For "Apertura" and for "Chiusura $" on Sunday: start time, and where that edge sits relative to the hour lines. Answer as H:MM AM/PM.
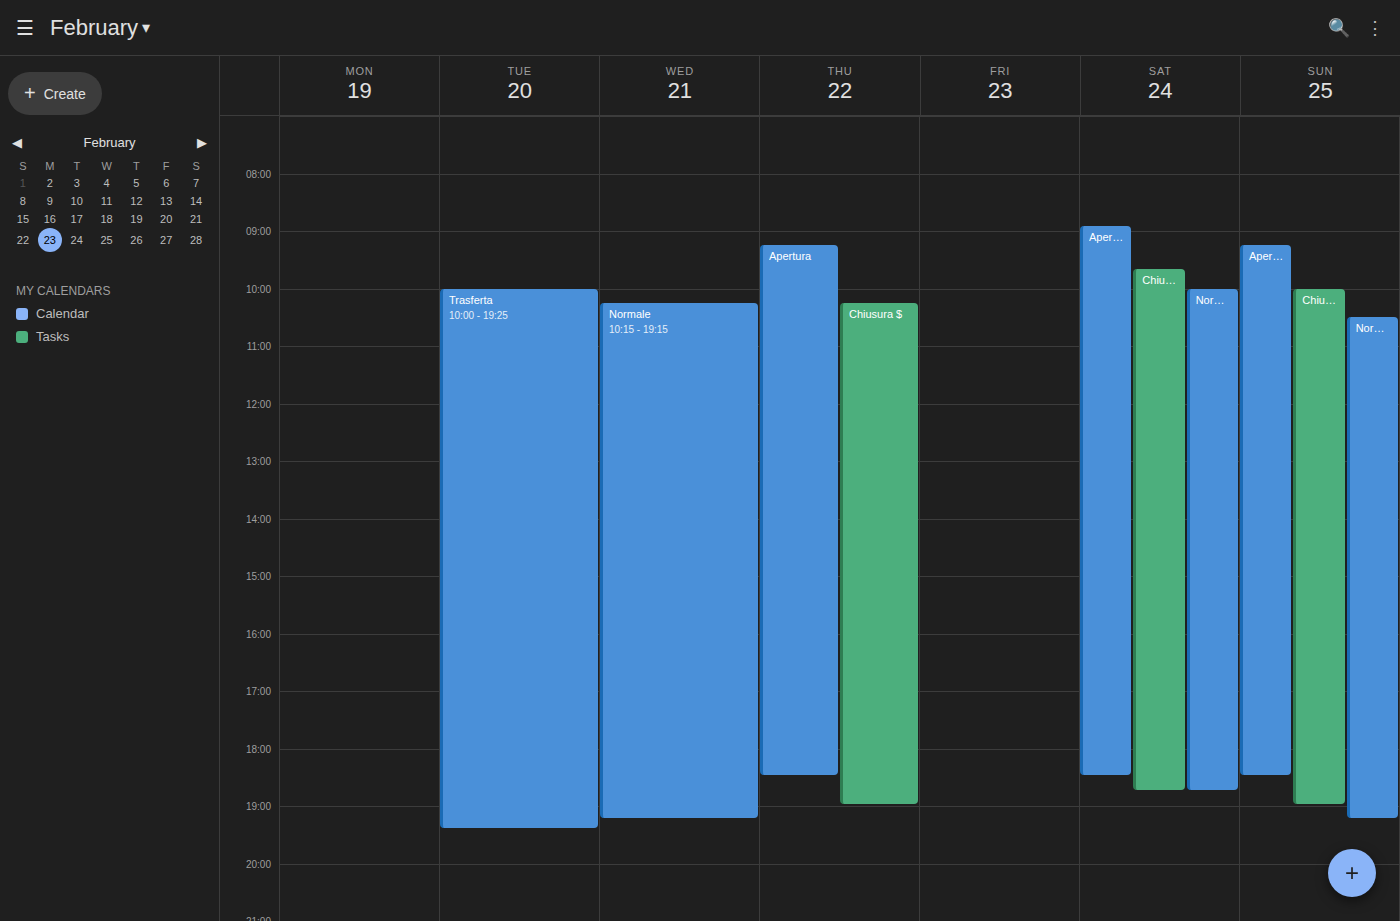
"Apertura": 9:15 AM, neither: a quarter of the way from the 9 AM line to the 10 AM line. "Chiusura $": 10:00 AM, exactly on the 10 AM line.